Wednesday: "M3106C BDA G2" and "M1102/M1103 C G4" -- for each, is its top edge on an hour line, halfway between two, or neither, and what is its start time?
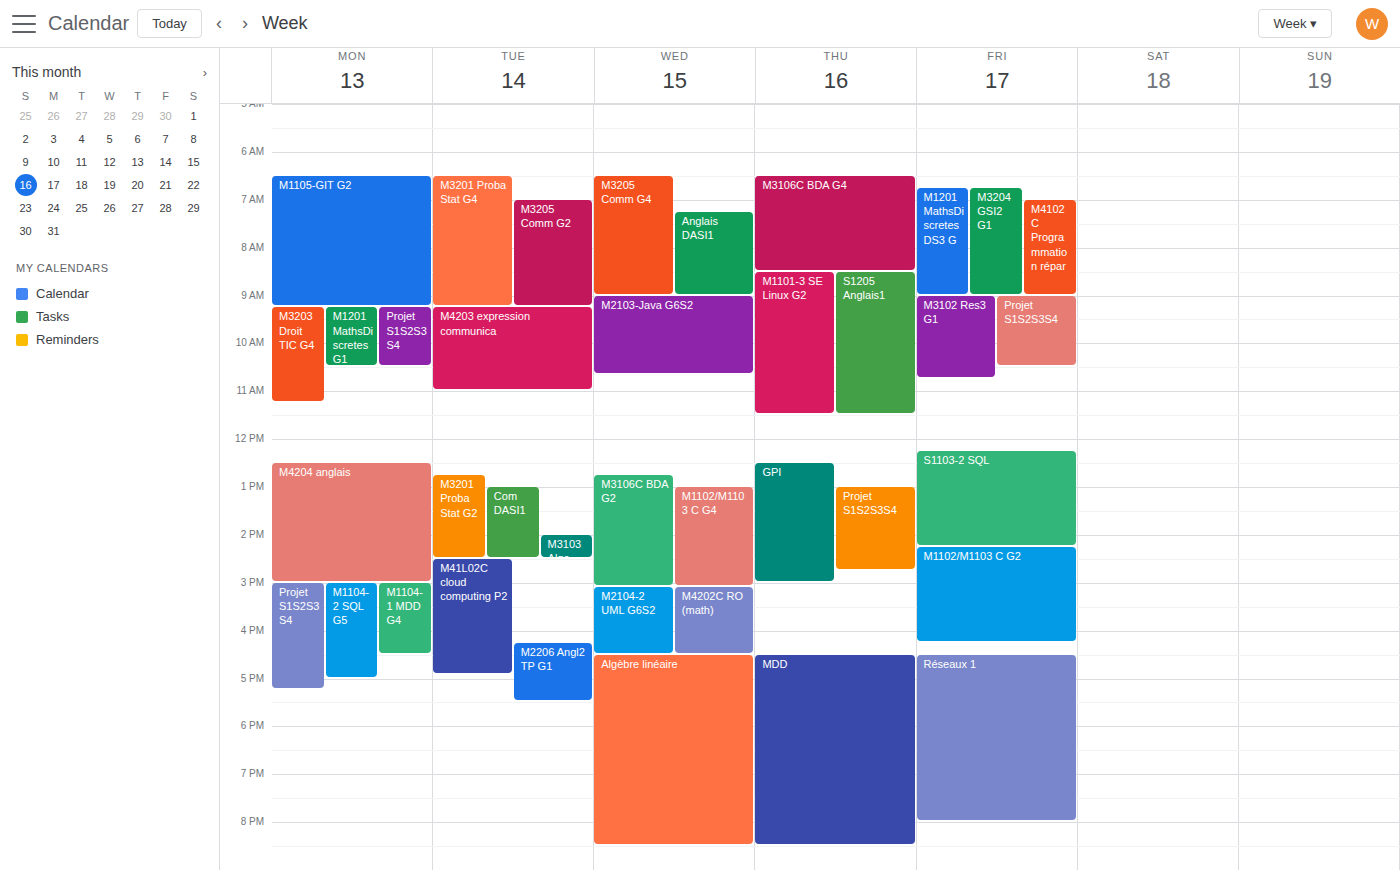
"M3106C BDA G2": 12:45 PM, neither: three quarters of the way from the 12 PM line to the 1 PM line. "M1102/M1103 C G4": 1:00 PM, exactly on the 1 PM line.